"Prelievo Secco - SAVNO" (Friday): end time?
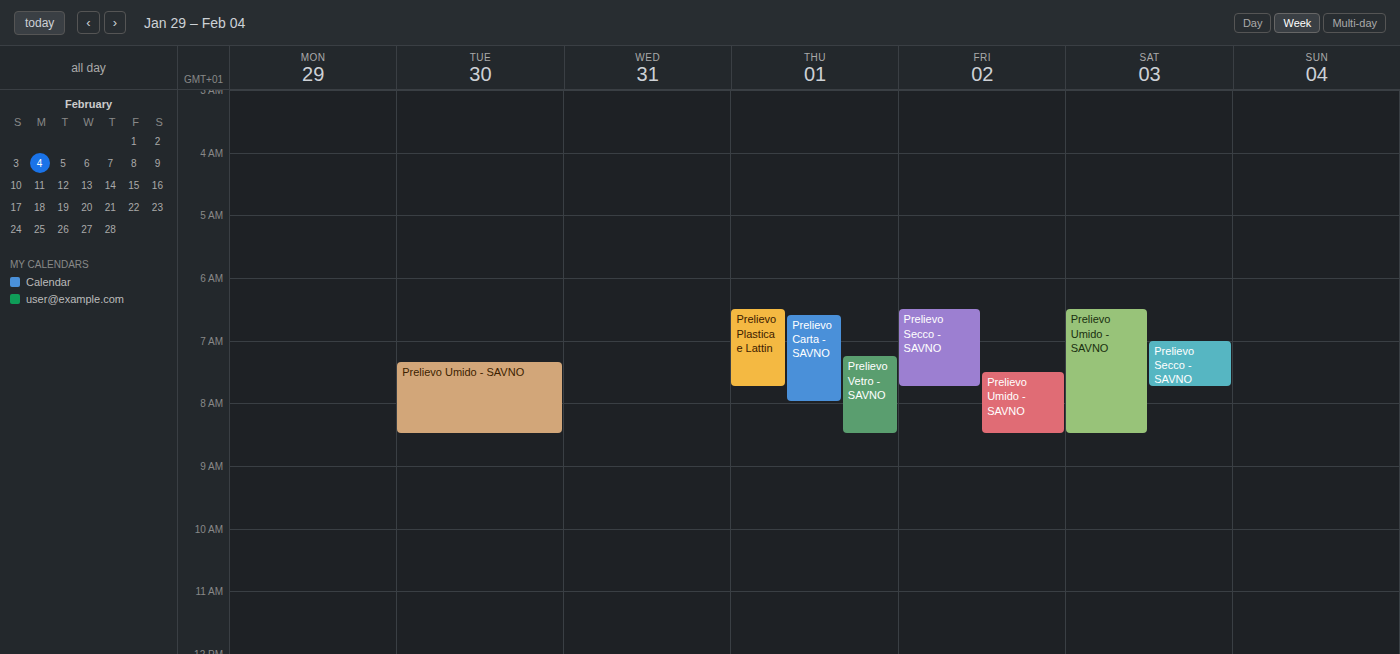
7:45 AM